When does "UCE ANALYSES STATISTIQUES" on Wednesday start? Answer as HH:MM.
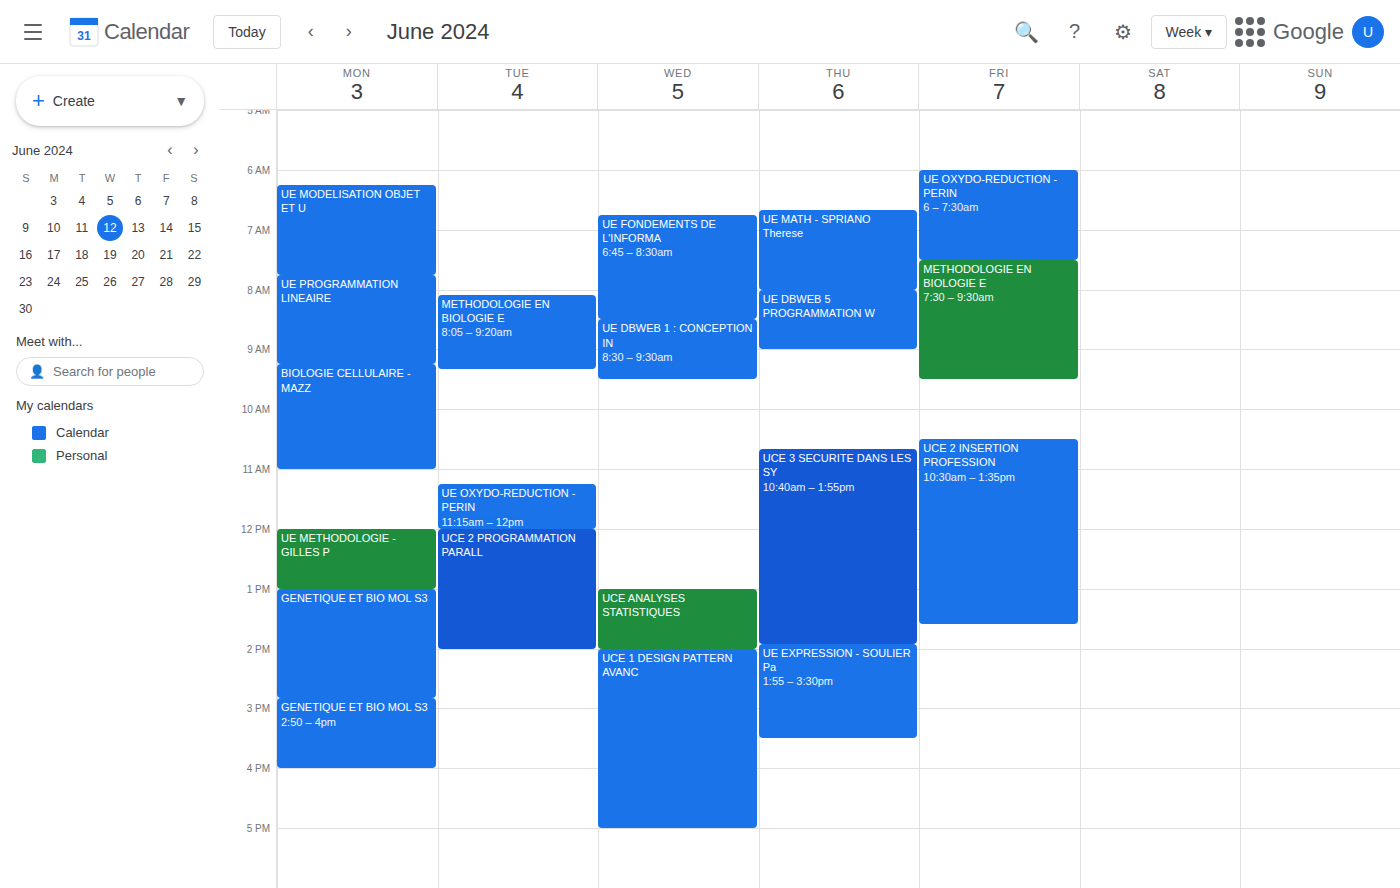
13:00